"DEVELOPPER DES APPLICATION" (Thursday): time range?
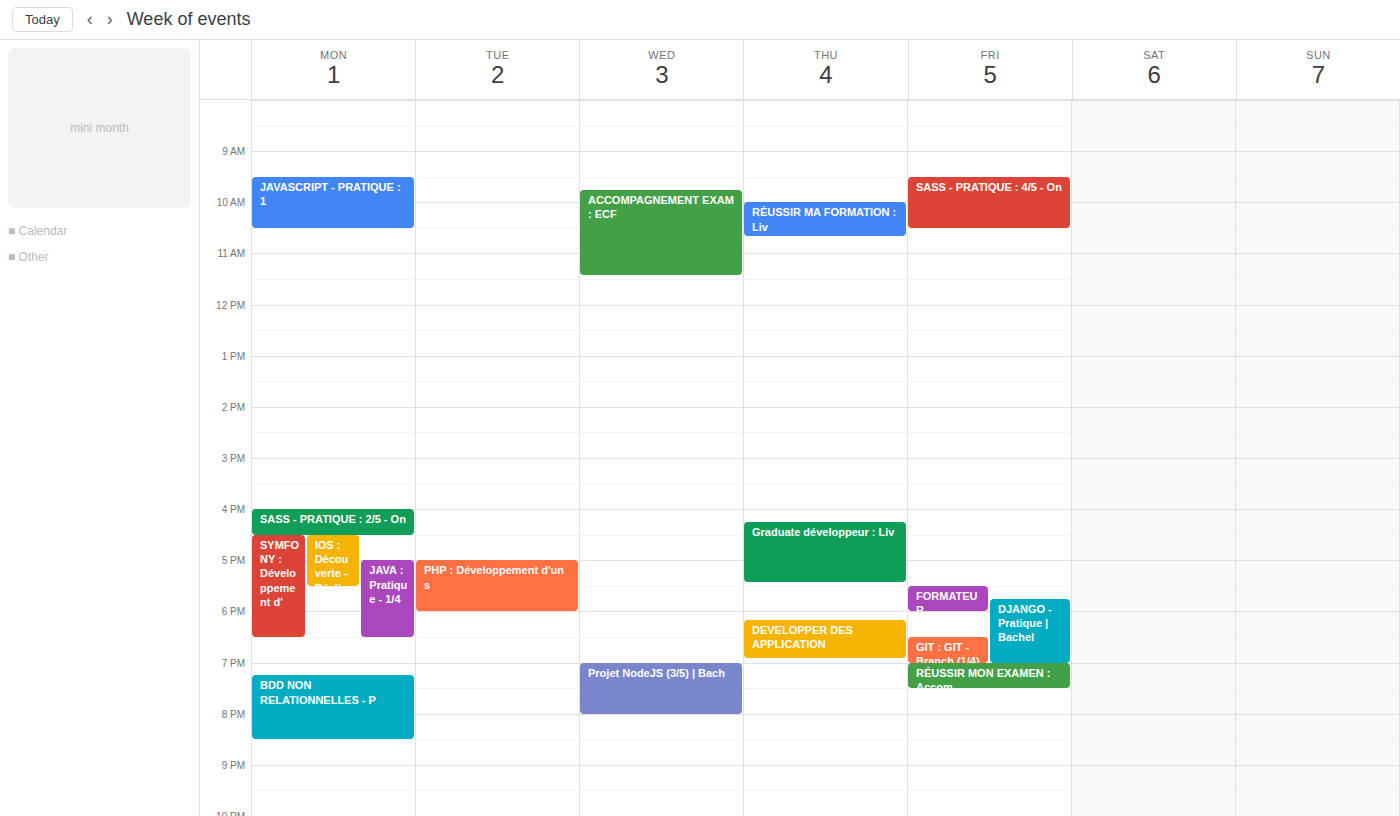
6:10 PM to 6:55 PM